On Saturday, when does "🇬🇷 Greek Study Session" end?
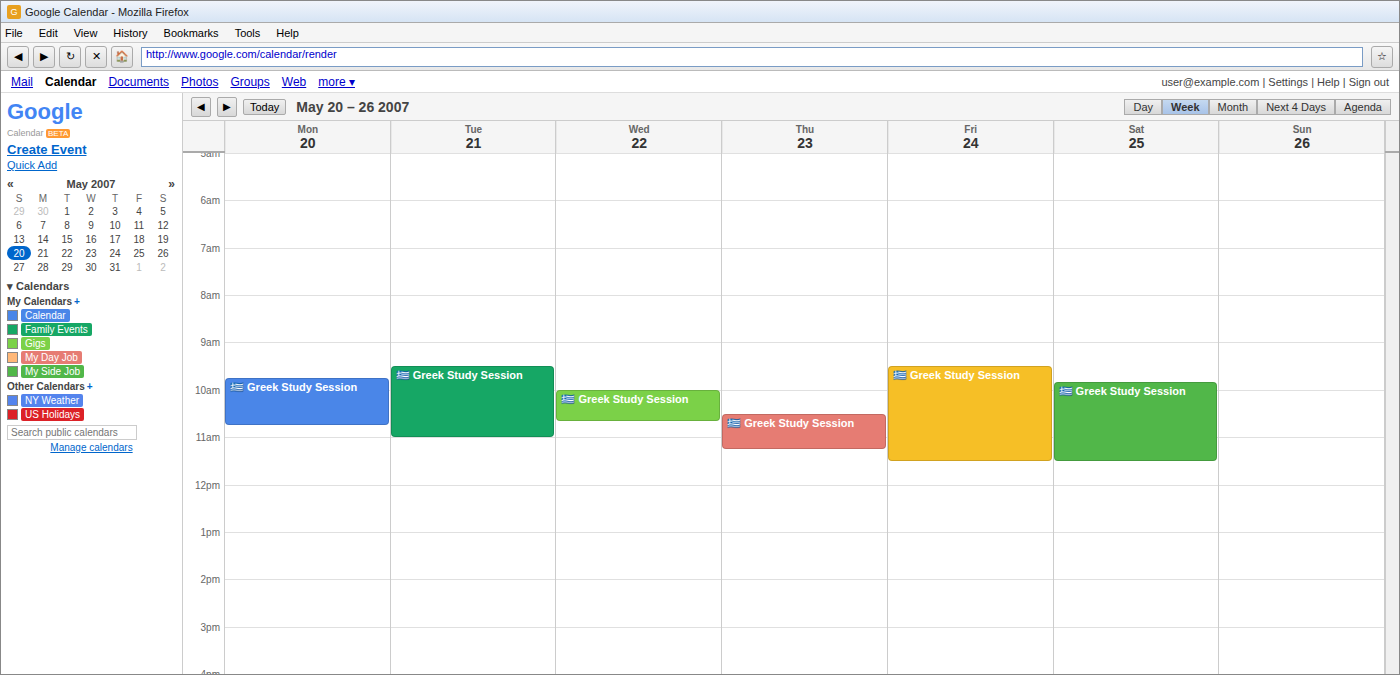
11:30 AM